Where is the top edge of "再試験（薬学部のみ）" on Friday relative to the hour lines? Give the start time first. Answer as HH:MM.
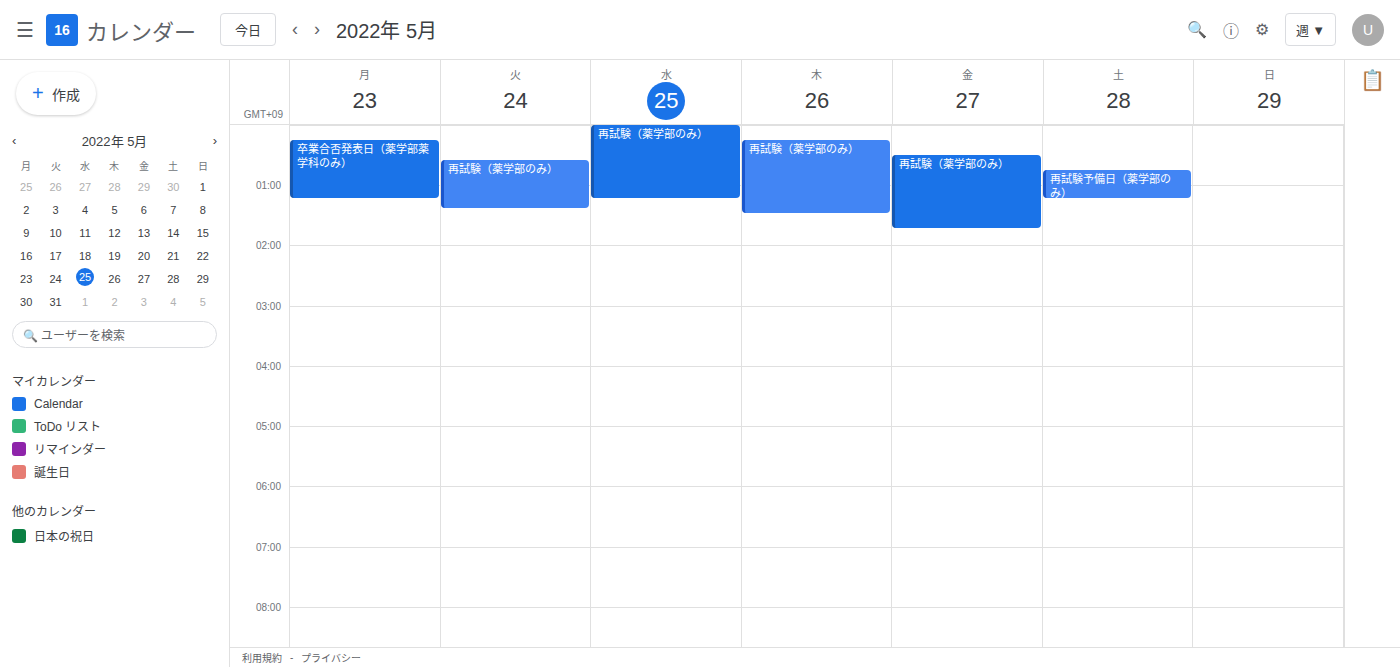
00:30 -- halfway between the 00:00 and 01:00 lines.